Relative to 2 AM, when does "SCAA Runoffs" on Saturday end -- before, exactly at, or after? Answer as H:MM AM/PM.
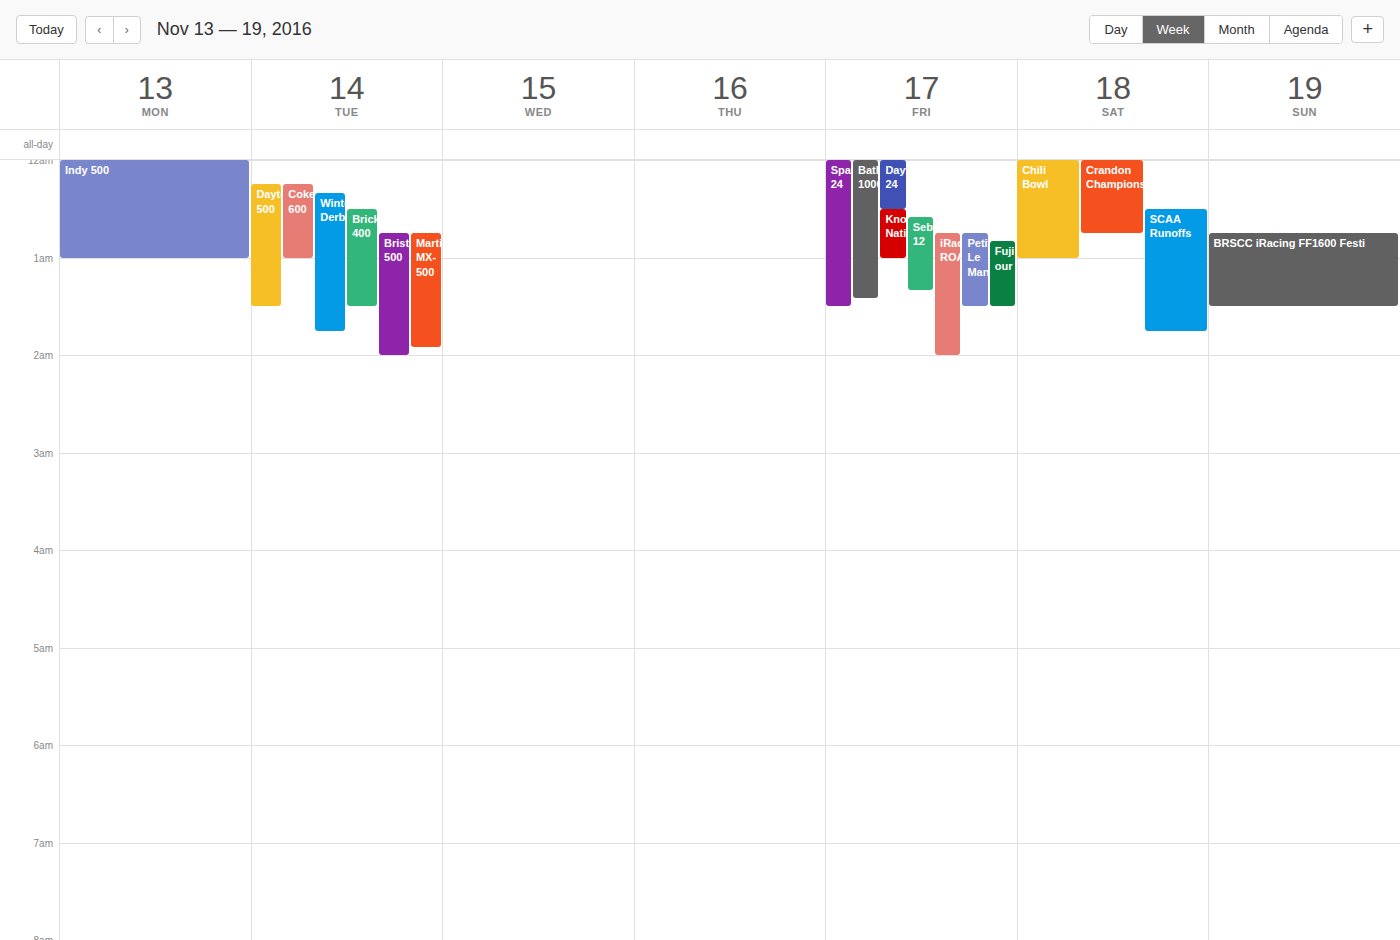
1:45 AM -- before 2 AM, 15 minutes above the 2 AM line.